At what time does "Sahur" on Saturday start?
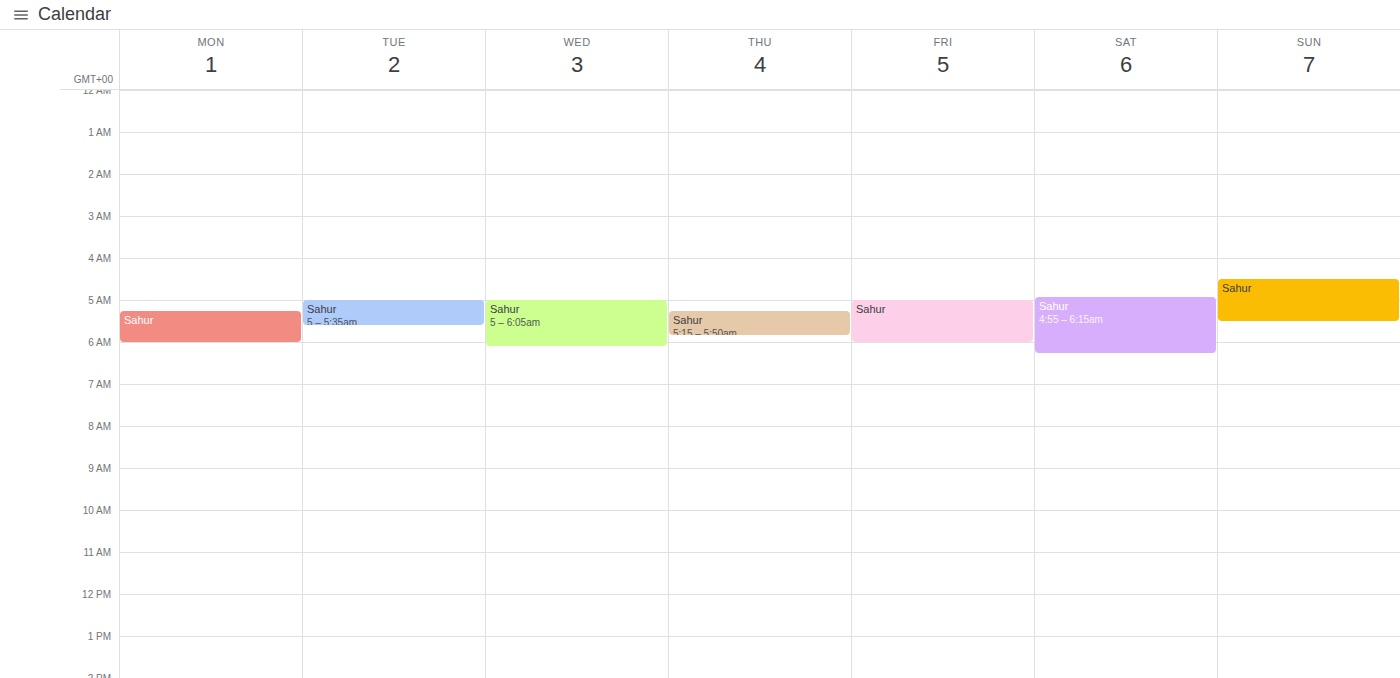
4:55 AM